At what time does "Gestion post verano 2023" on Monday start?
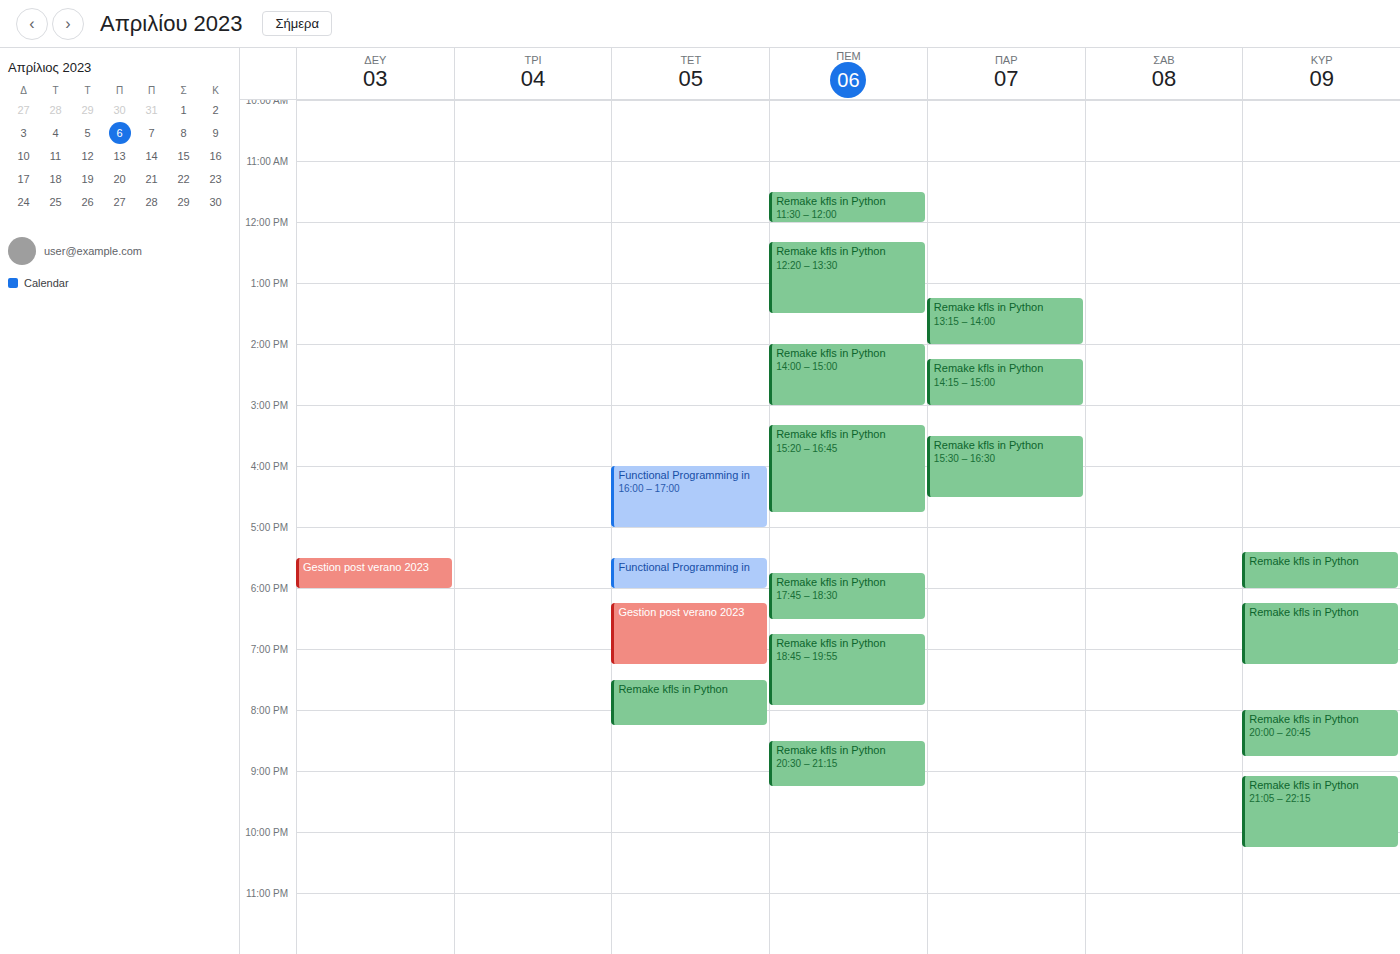
5:30 PM